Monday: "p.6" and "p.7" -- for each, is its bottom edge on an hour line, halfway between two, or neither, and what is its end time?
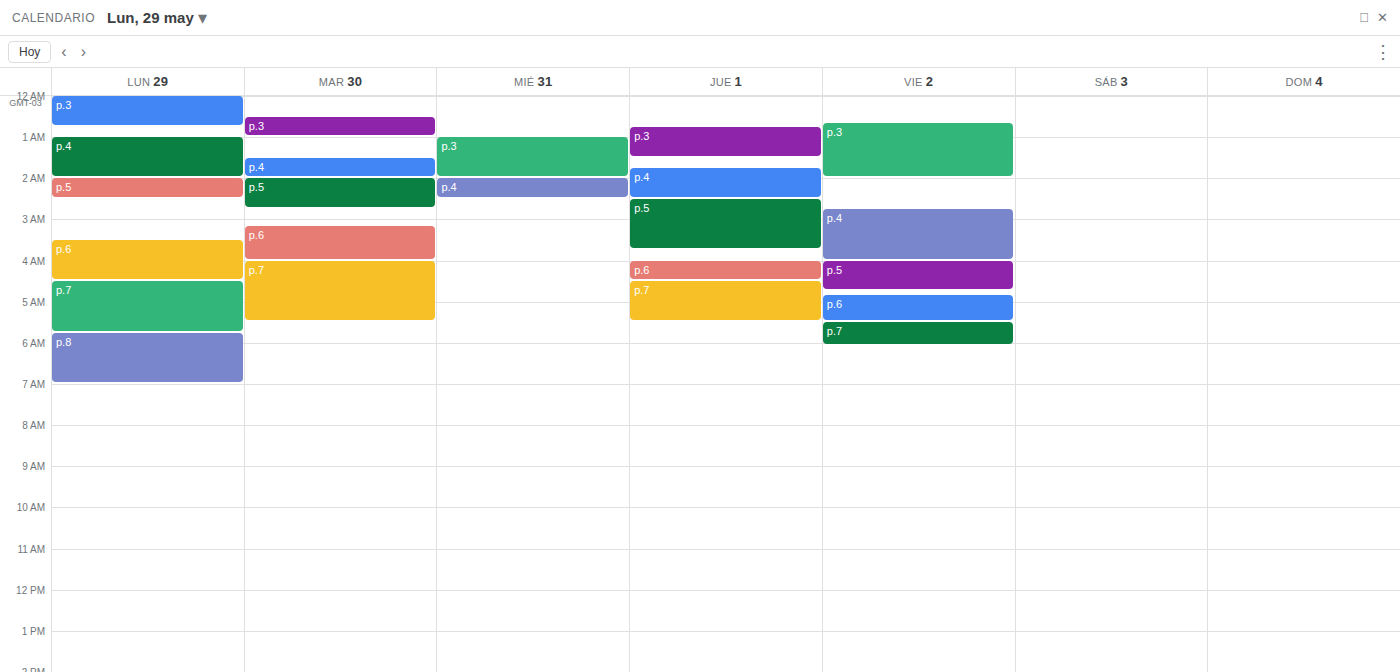
"p.6": 4:30 AM, halfway between the 4 AM and 5 AM lines. "p.7": 5:45 AM, neither: three quarters of the way from the 5 AM line to the 6 AM line.